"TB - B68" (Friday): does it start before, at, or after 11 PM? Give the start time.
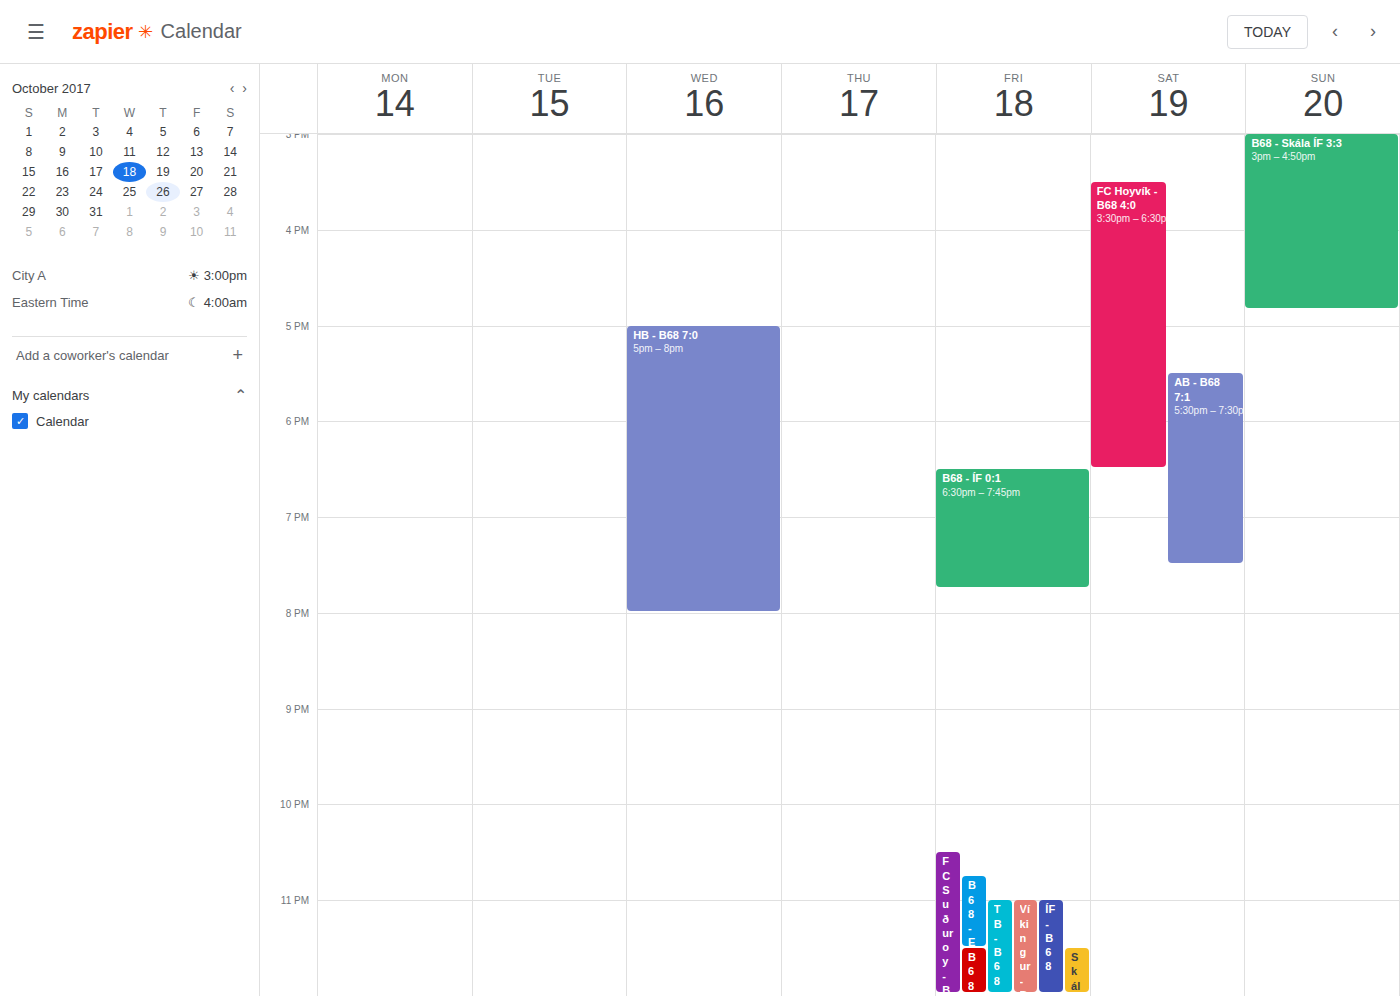
11:00 PM -- exactly at 11 PM, on the 11 PM line.